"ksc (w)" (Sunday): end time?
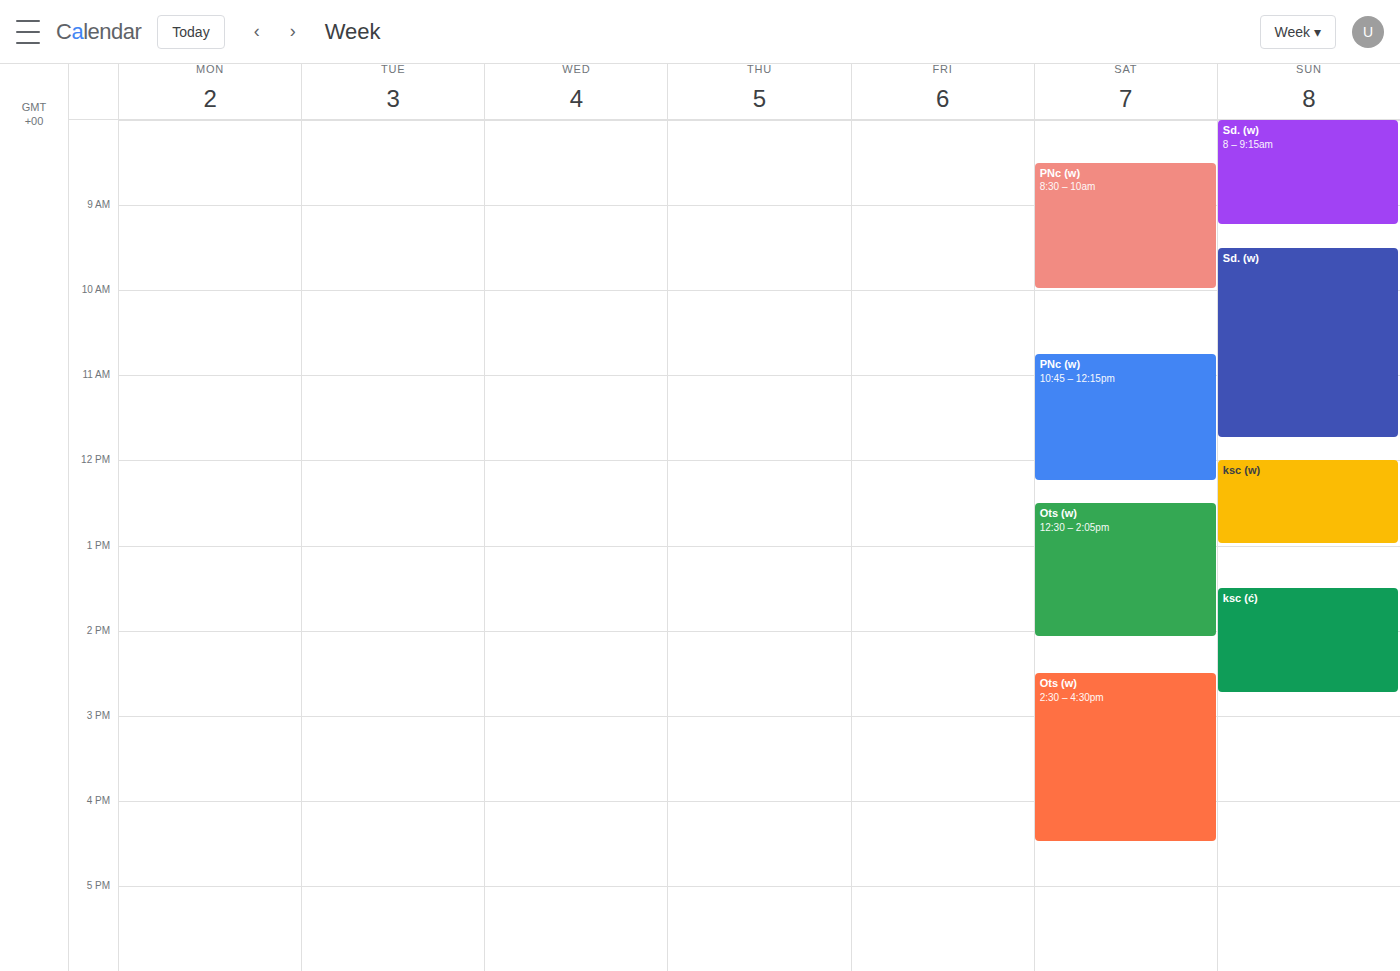
1:00 PM